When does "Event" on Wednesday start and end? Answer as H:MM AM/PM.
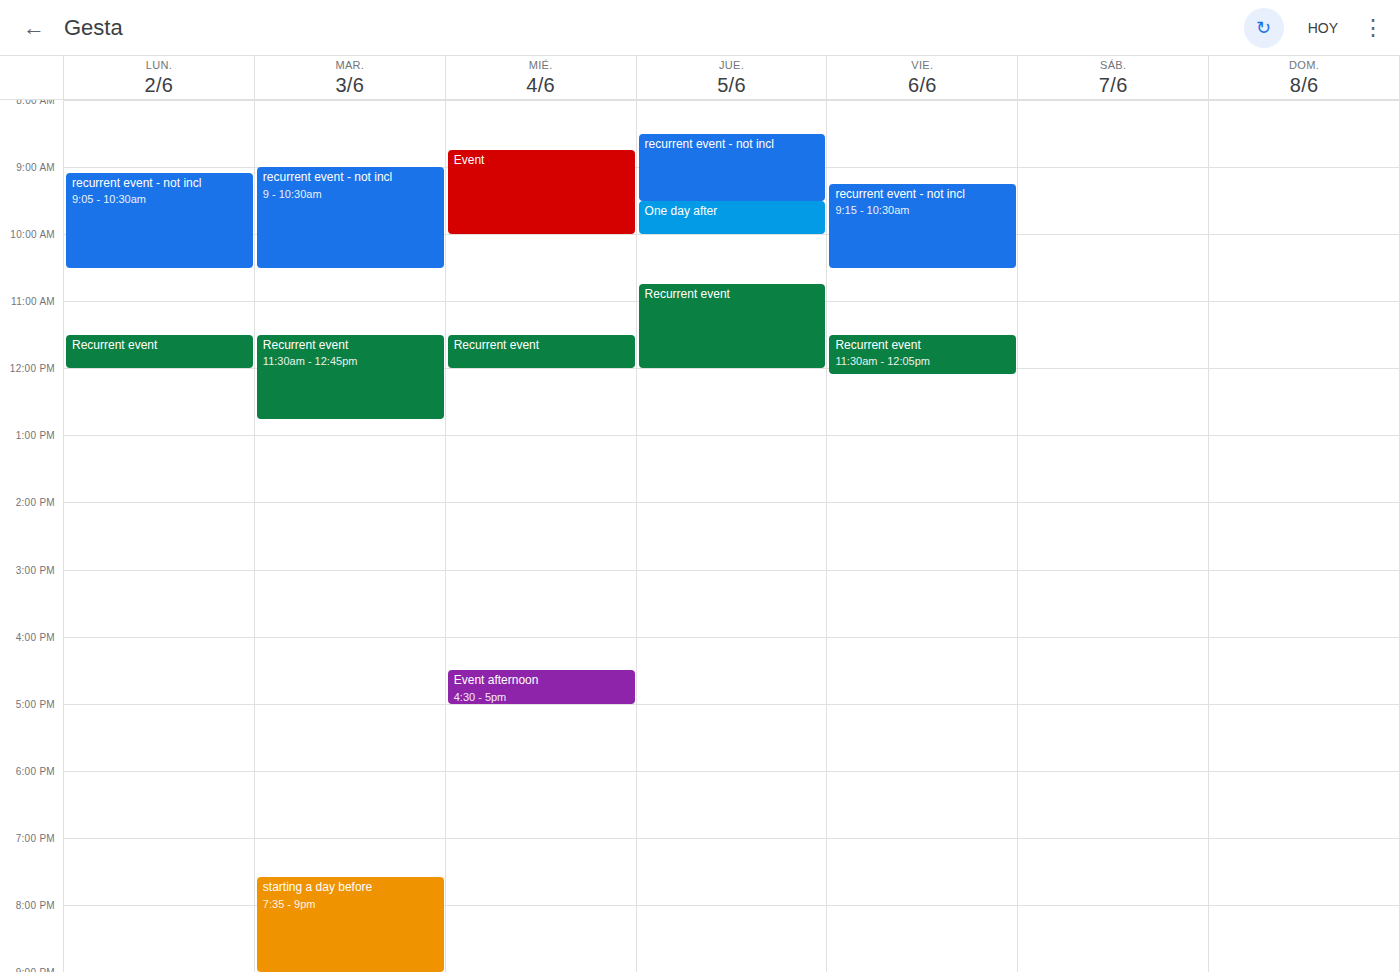
8:45 AM to 10:00 AM